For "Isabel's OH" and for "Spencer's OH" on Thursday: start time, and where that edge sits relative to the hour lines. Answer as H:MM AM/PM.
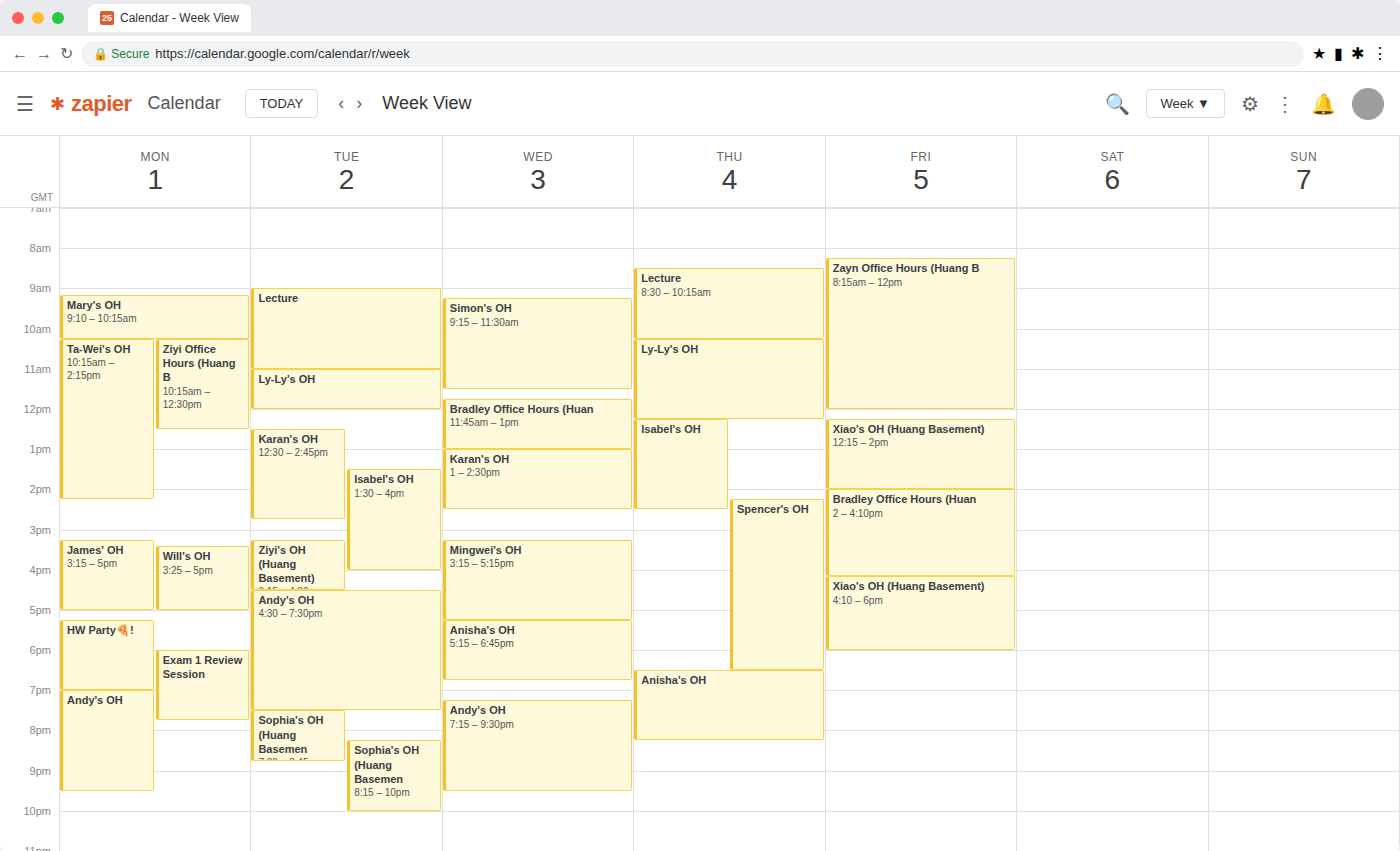
"Isabel's OH": 12:15 PM, neither: a quarter of the way from the 12 PM line to the 1 PM line. "Spencer's OH": 2:15 PM, neither: a quarter of the way from the 2 PM line to the 3 PM line.